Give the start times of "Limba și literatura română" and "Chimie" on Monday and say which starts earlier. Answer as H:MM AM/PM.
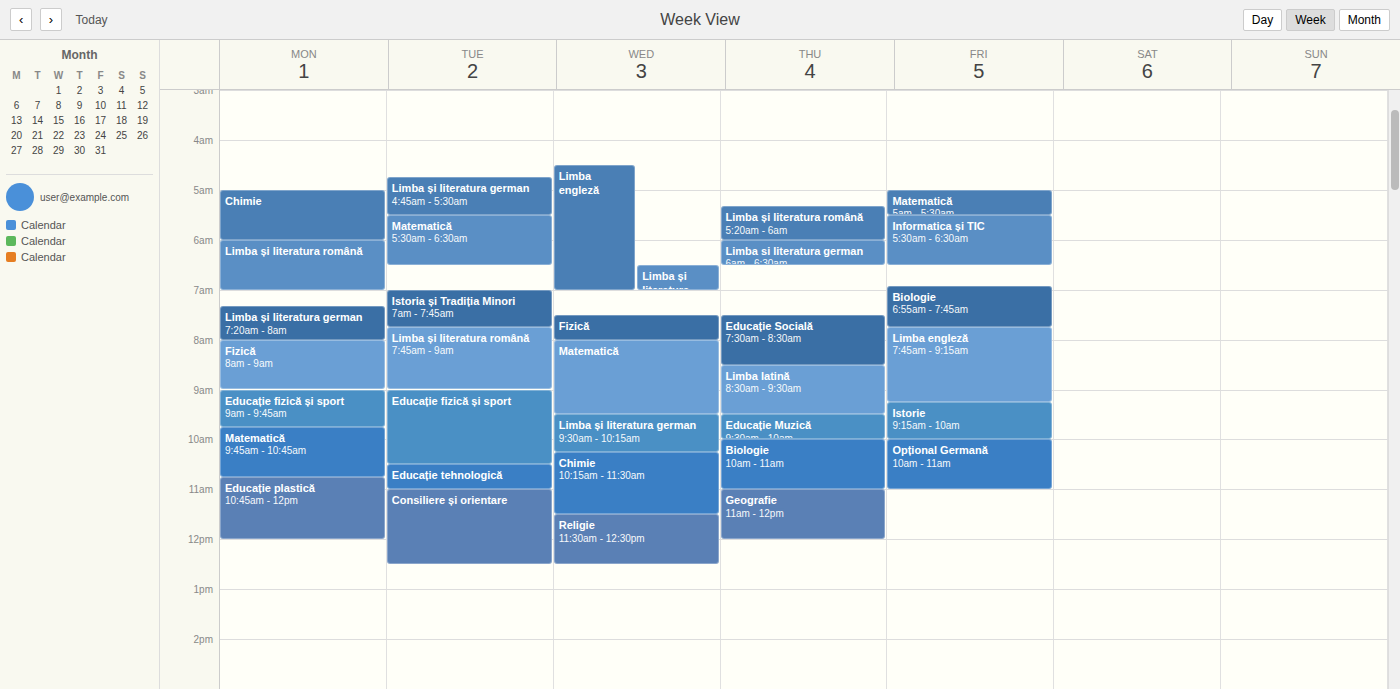
"Chimie" 5:00 AM; "Limba și literatura română" 6:00 AM.